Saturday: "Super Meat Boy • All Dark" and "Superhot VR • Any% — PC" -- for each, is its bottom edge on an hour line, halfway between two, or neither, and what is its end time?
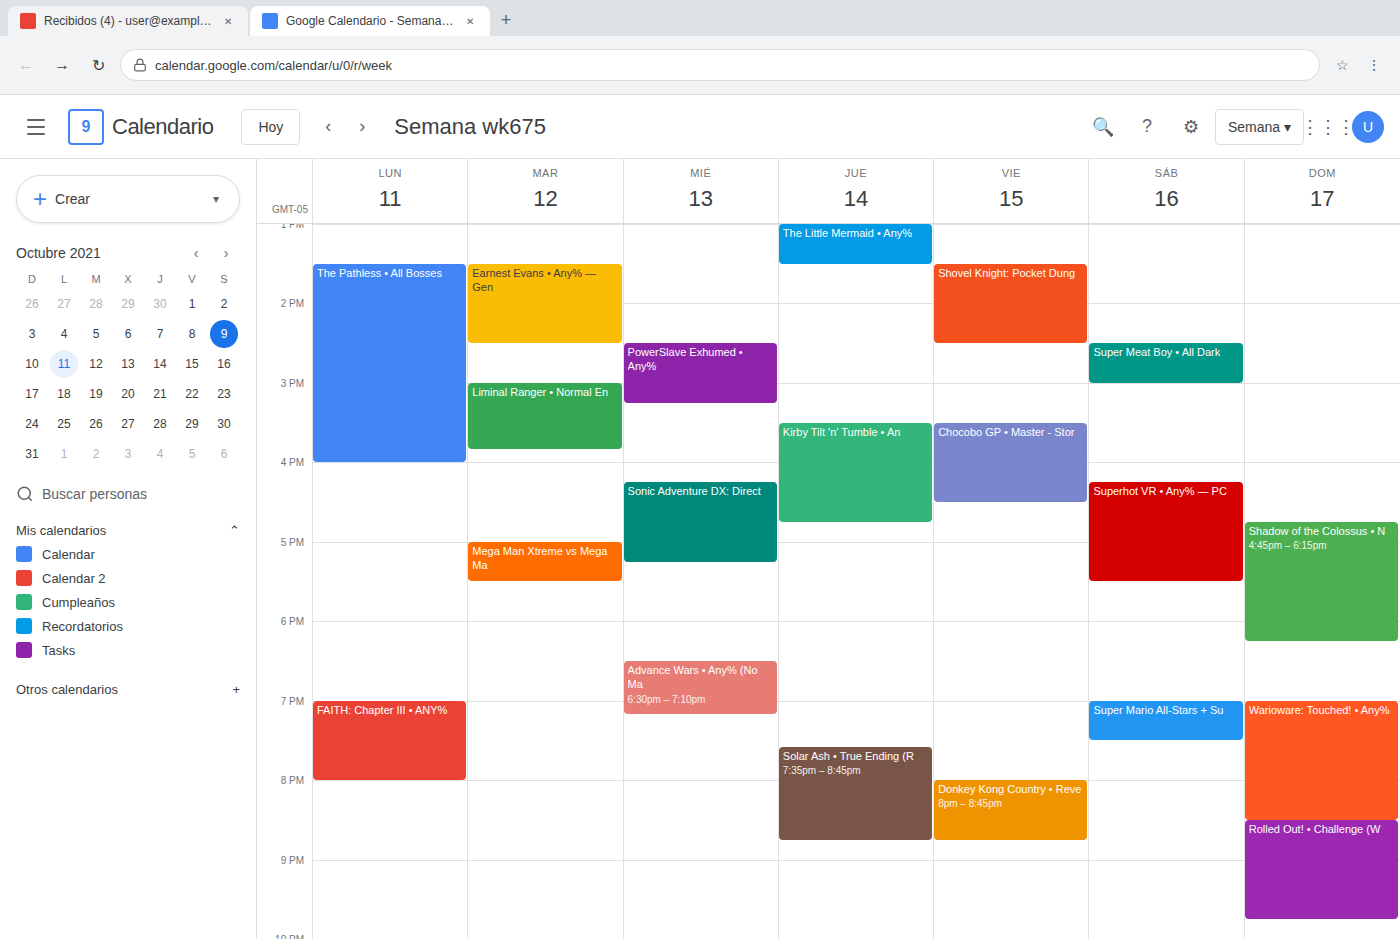
"Super Meat Boy • All Dark": 15:00, exactly on the 15:00 line. "Superhot VR • Any% — PC": 17:30, halfway between the 17:00 and 18:00 lines.